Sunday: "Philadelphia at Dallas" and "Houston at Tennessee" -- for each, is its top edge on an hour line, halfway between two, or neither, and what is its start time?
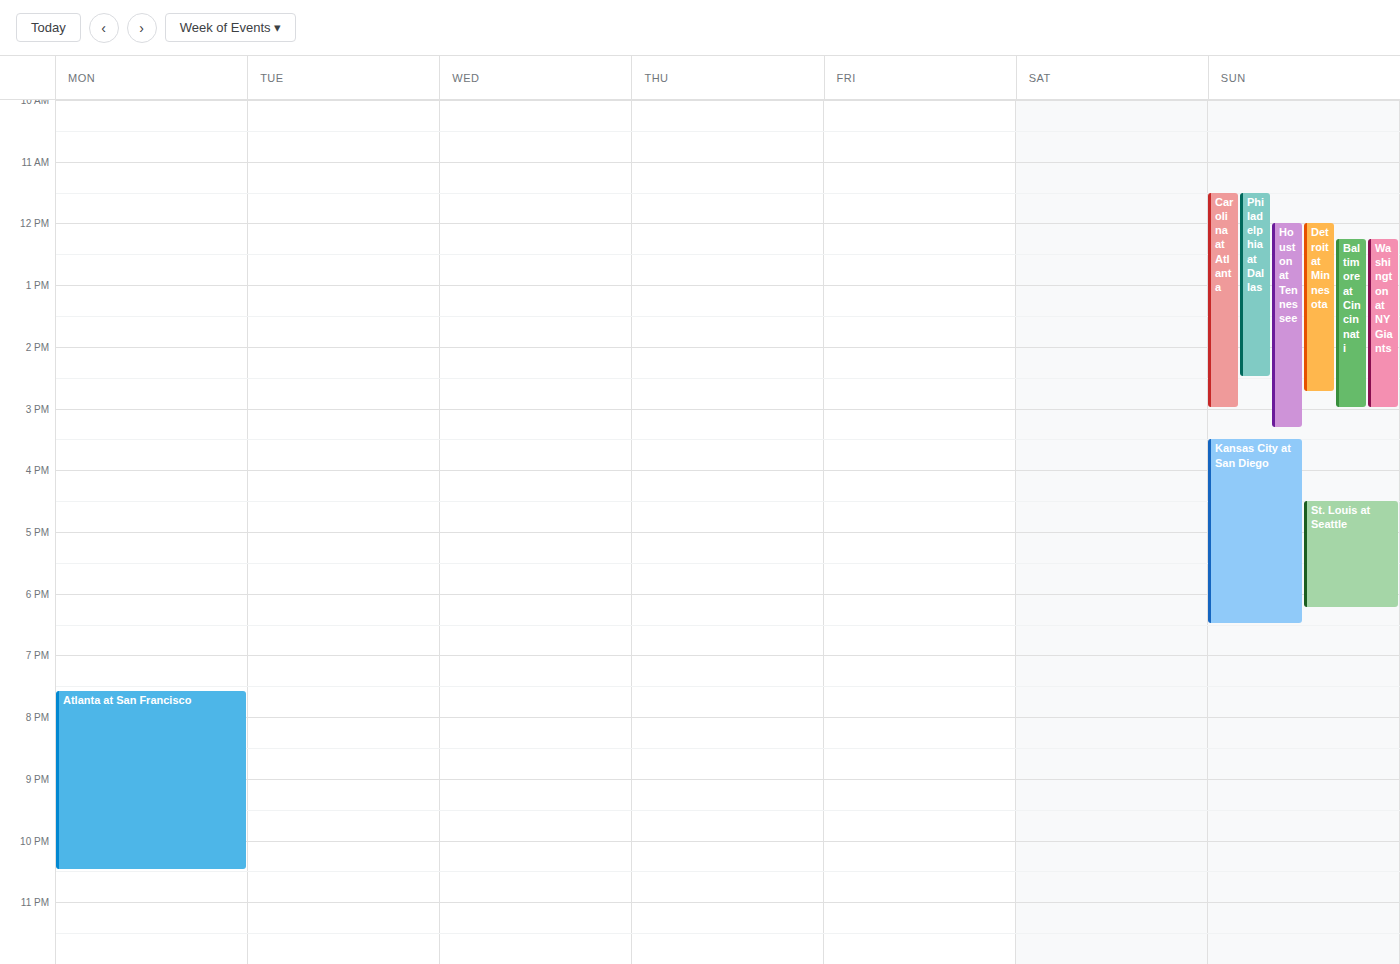
"Philadelphia at Dallas": 11:30 AM, halfway between the 11 AM and 12 PM lines. "Houston at Tennessee": 12:00 PM, exactly on the 12 PM line.